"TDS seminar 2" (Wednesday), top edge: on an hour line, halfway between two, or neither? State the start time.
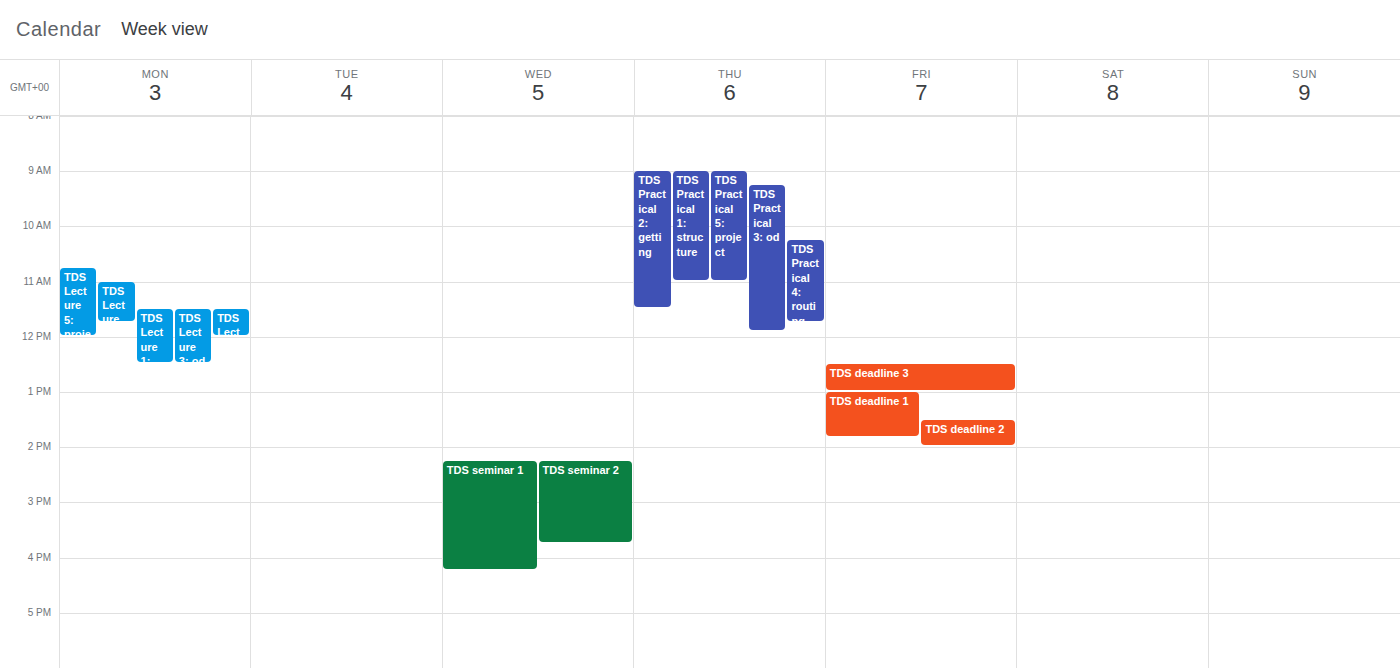
2:15 PM -- neither: a quarter of the way from the 2 PM line to the 3 PM line.